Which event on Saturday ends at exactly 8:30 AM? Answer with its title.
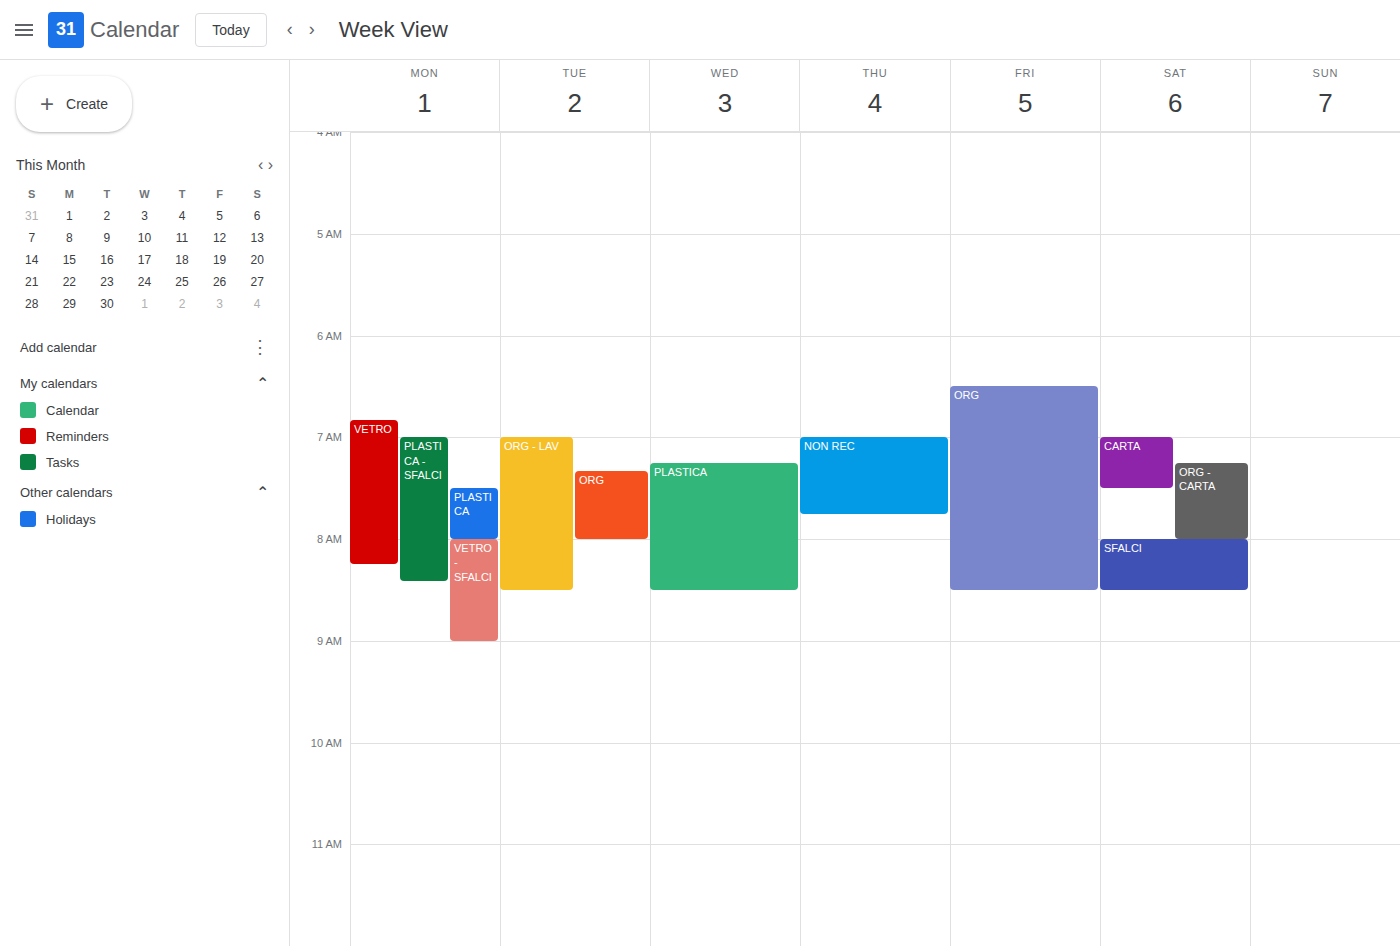
"SFALCI"